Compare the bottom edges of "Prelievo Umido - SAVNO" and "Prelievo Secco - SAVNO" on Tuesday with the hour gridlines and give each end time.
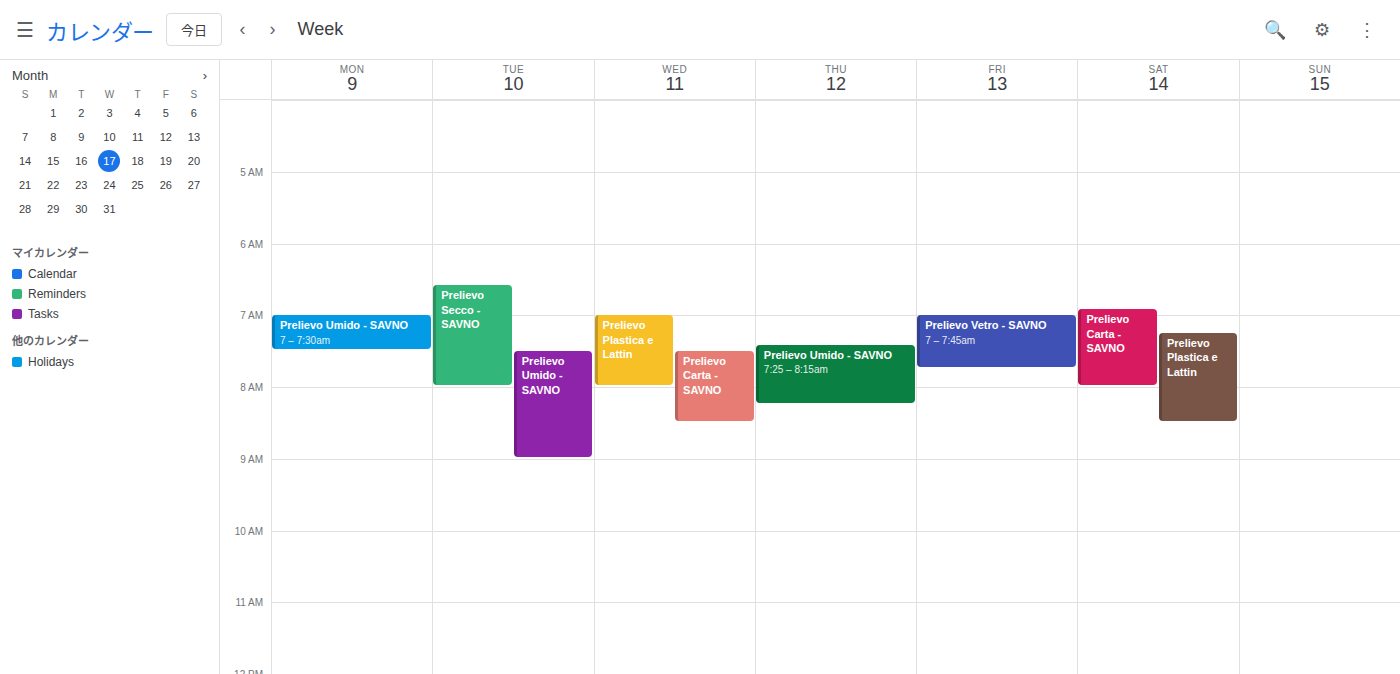
"Prelievo Umido - SAVNO": 9:00 AM, exactly on the 9 AM line. "Prelievo Secco - SAVNO": 8:00 AM, exactly on the 8 AM line.